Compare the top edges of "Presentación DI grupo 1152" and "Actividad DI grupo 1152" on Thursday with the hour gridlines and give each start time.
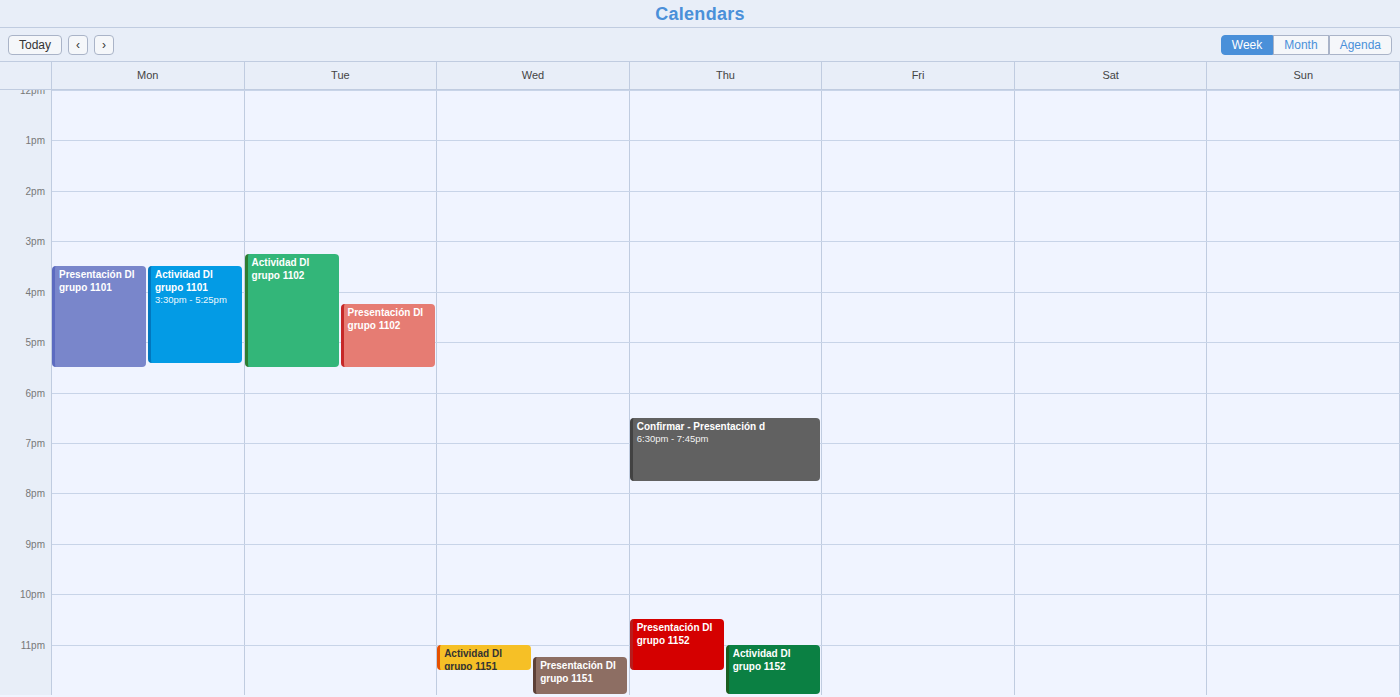
"Presentación DI grupo 1152": 22:30, halfway between the 22:00 and 23:00 lines. "Actividad DI grupo 1152": 23:00, exactly on the 23:00 line.